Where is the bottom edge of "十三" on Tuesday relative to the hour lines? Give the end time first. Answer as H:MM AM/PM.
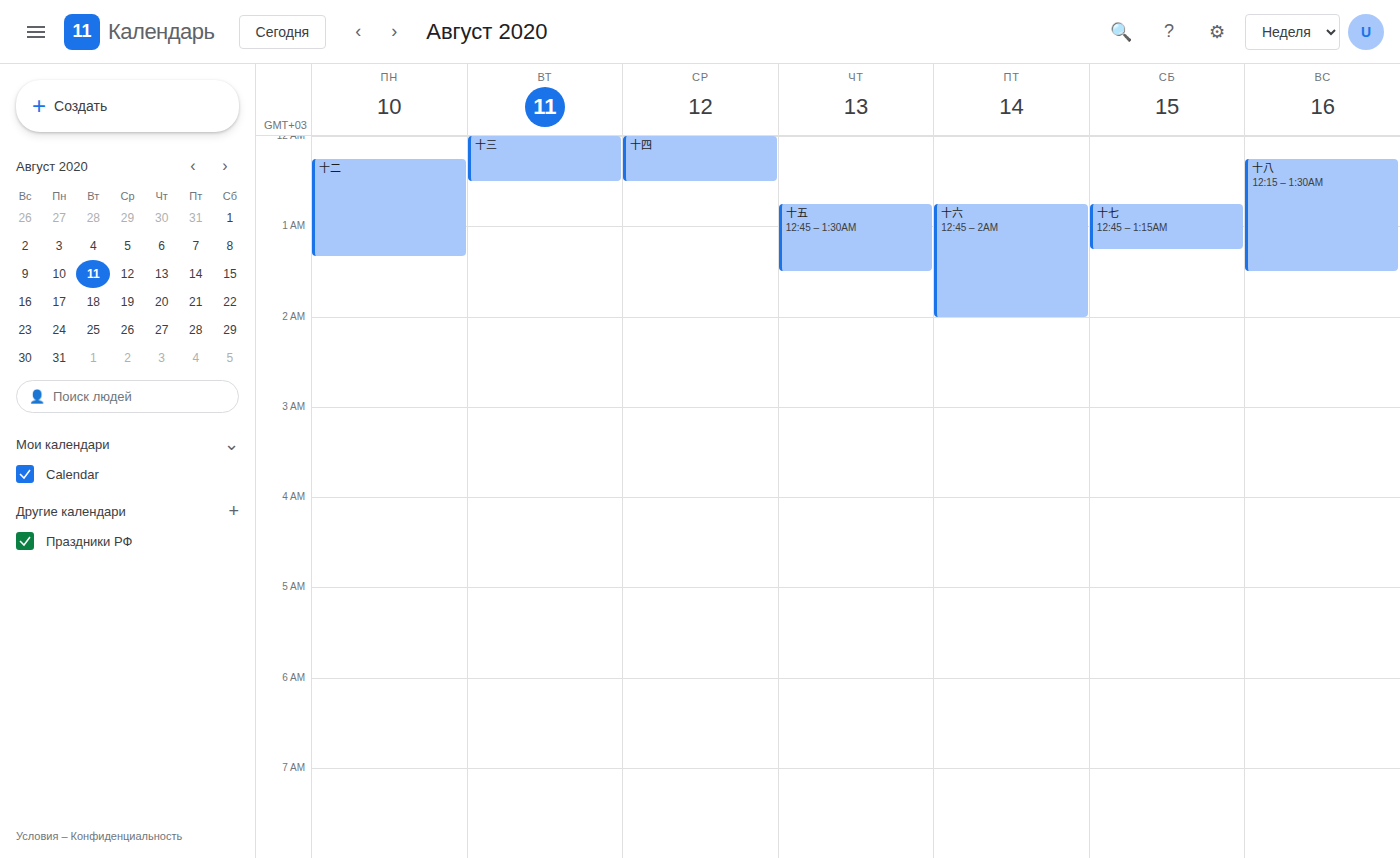
12:30 AM -- halfway between the 12 AM and 1 AM lines.